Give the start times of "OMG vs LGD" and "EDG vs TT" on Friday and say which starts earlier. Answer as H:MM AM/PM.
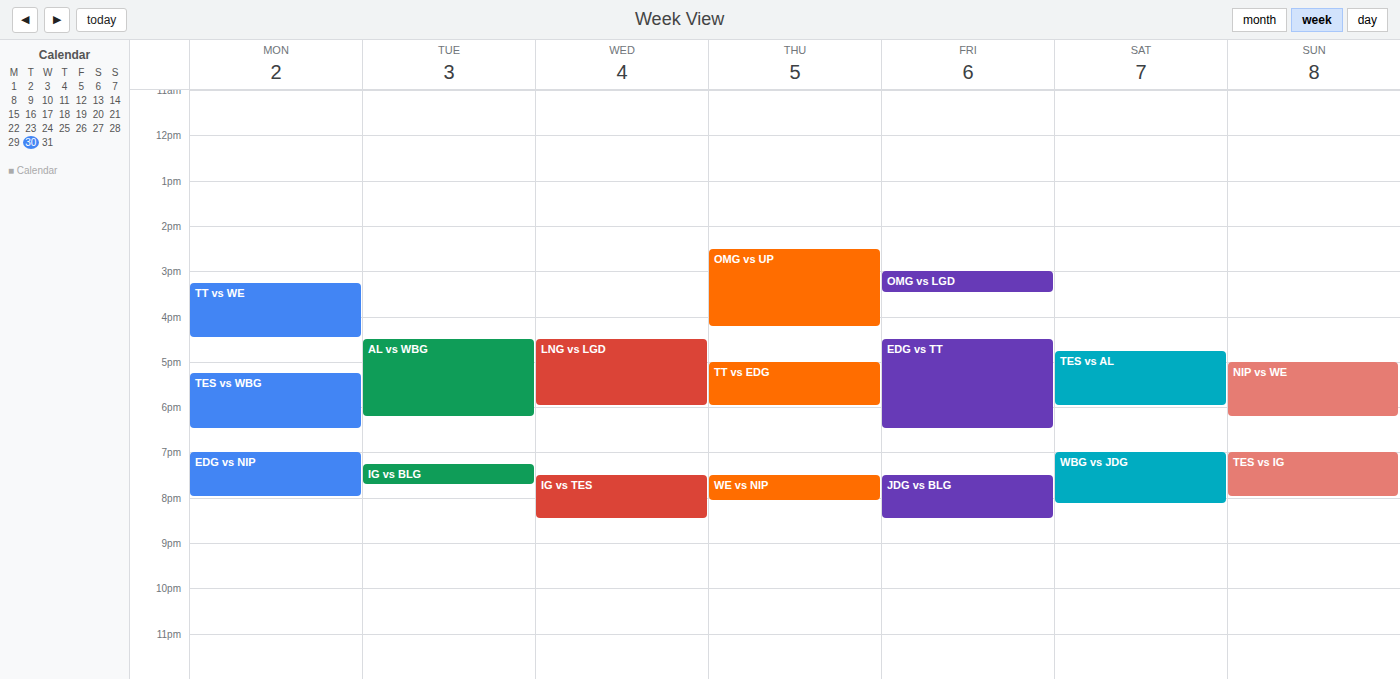
"OMG vs LGD" 3:00 PM; "EDG vs TT" 4:30 PM.